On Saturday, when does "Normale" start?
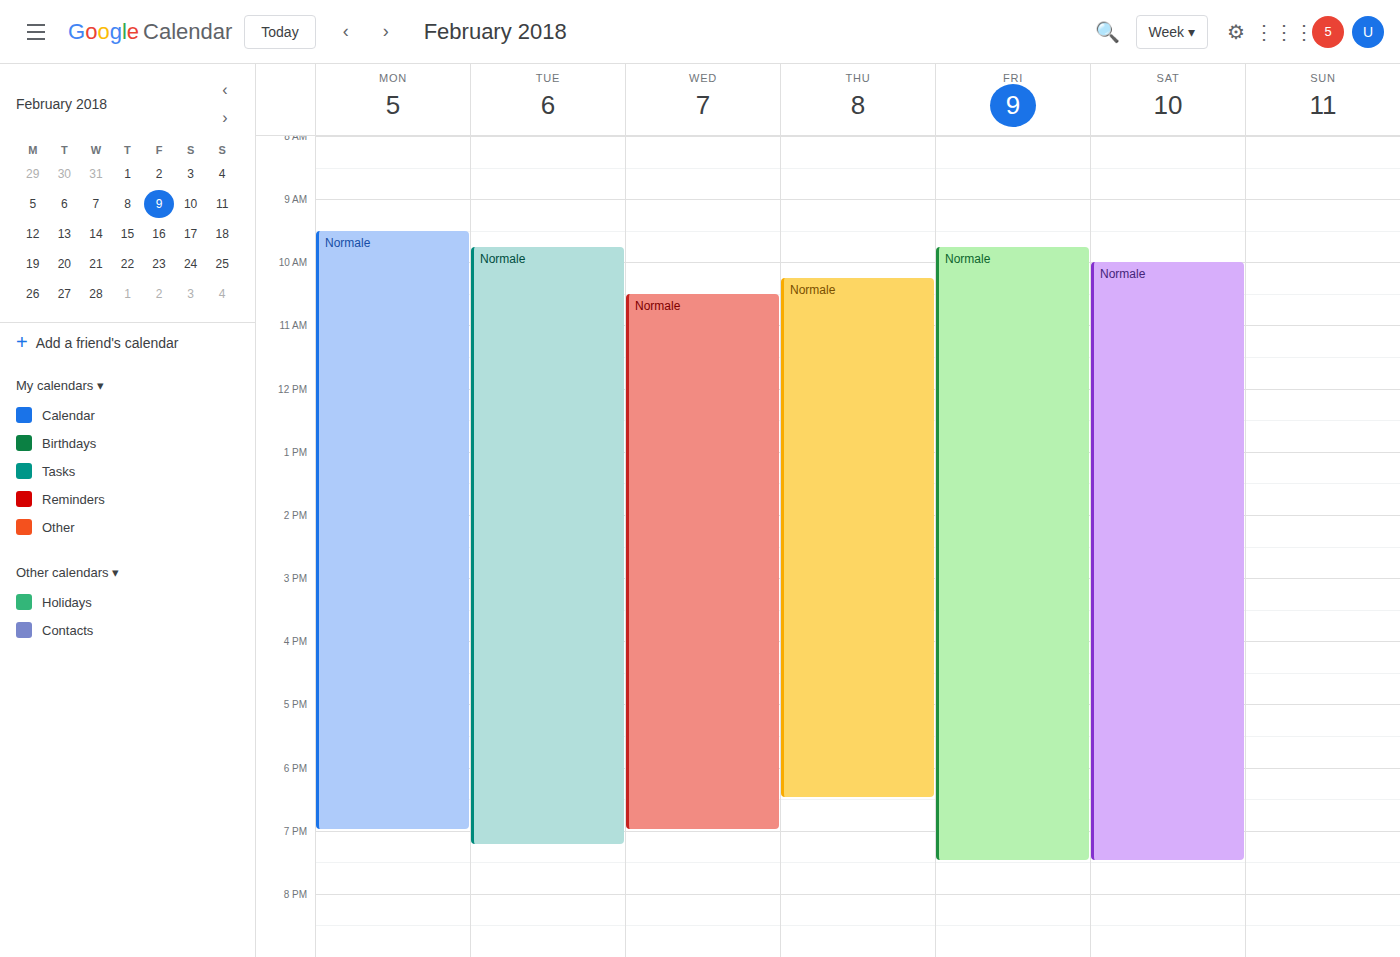
10:00 AM